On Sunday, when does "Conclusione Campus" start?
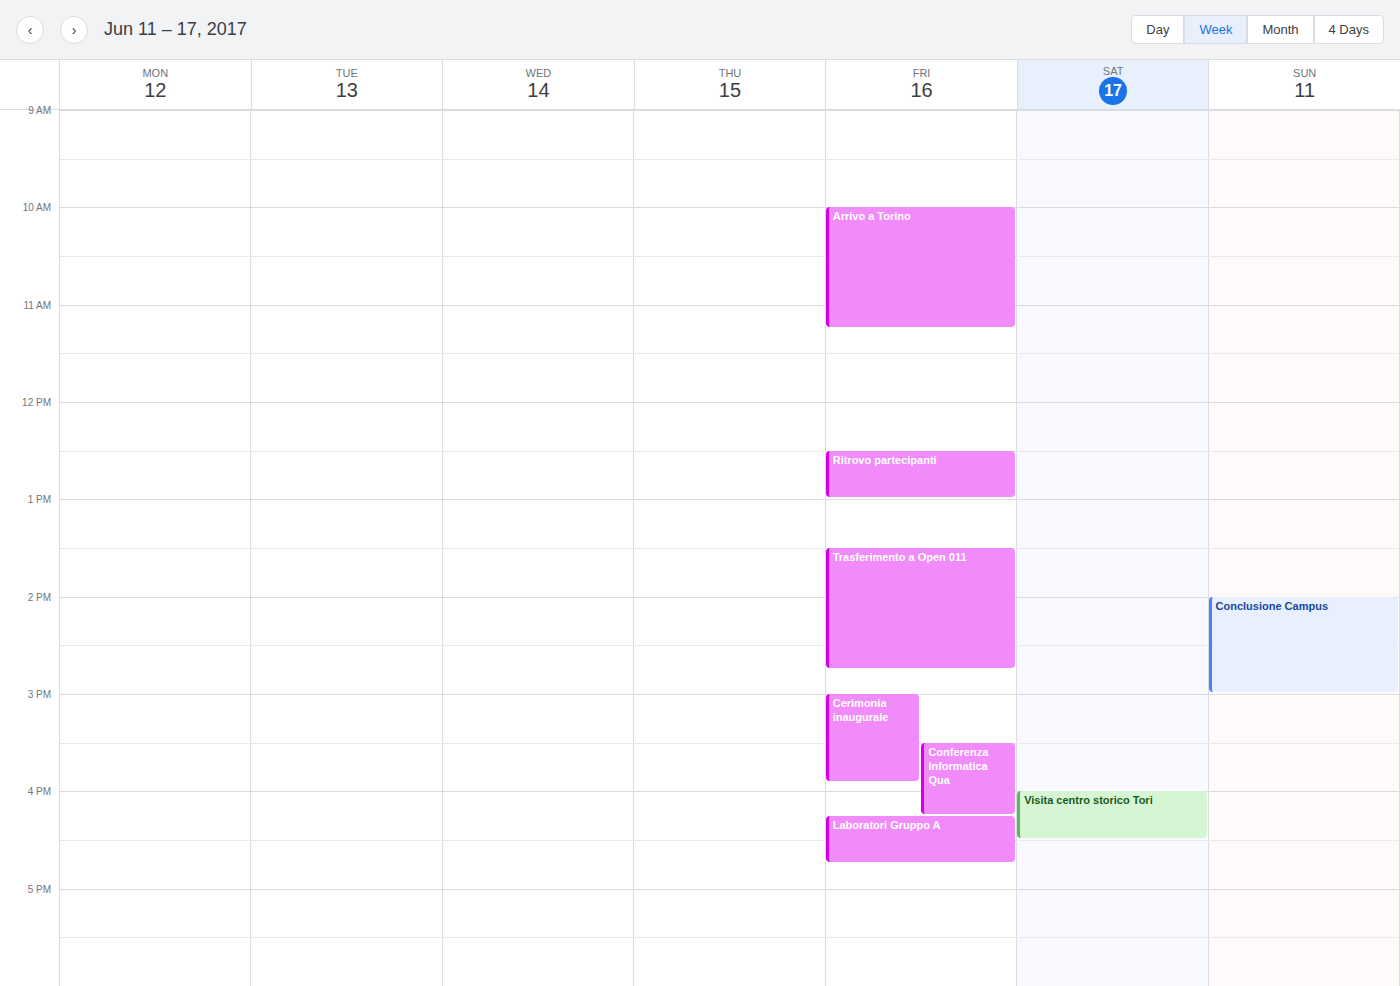
2:00 PM